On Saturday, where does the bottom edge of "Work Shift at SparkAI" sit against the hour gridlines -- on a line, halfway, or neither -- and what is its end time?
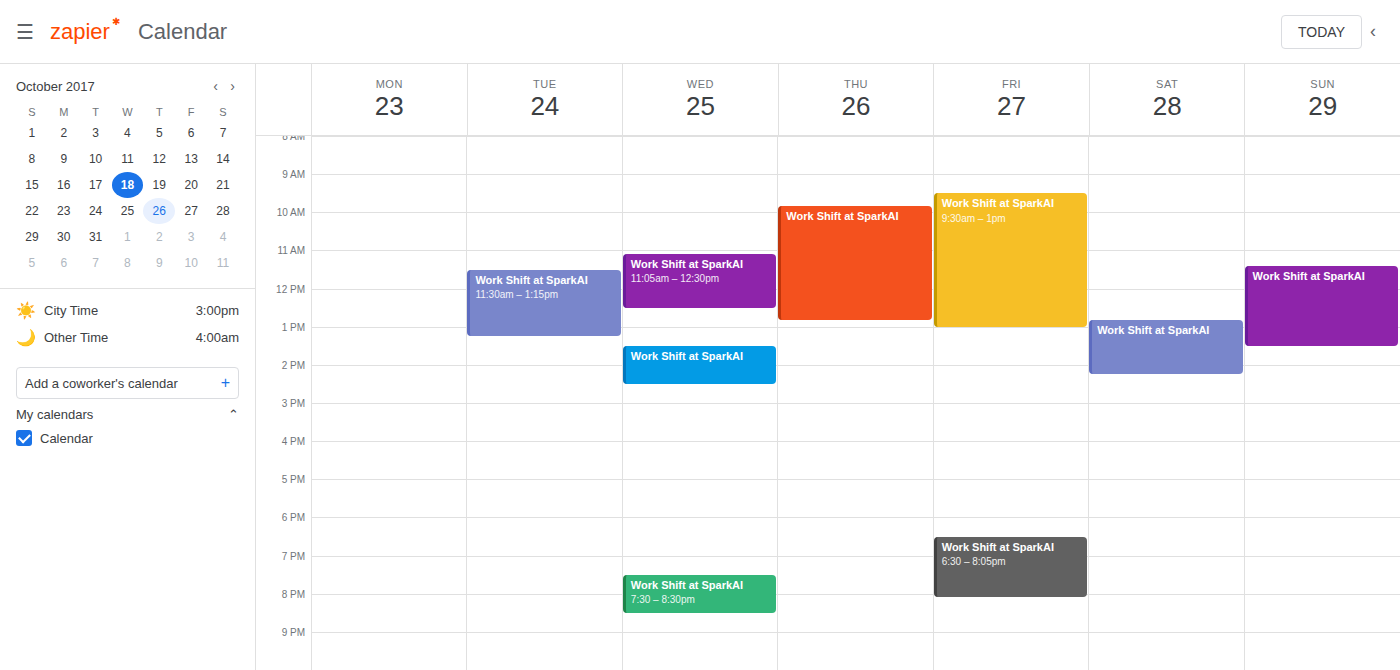
14:15 -- neither: a quarter of the way from the 14:00 line to the 15:00 line.